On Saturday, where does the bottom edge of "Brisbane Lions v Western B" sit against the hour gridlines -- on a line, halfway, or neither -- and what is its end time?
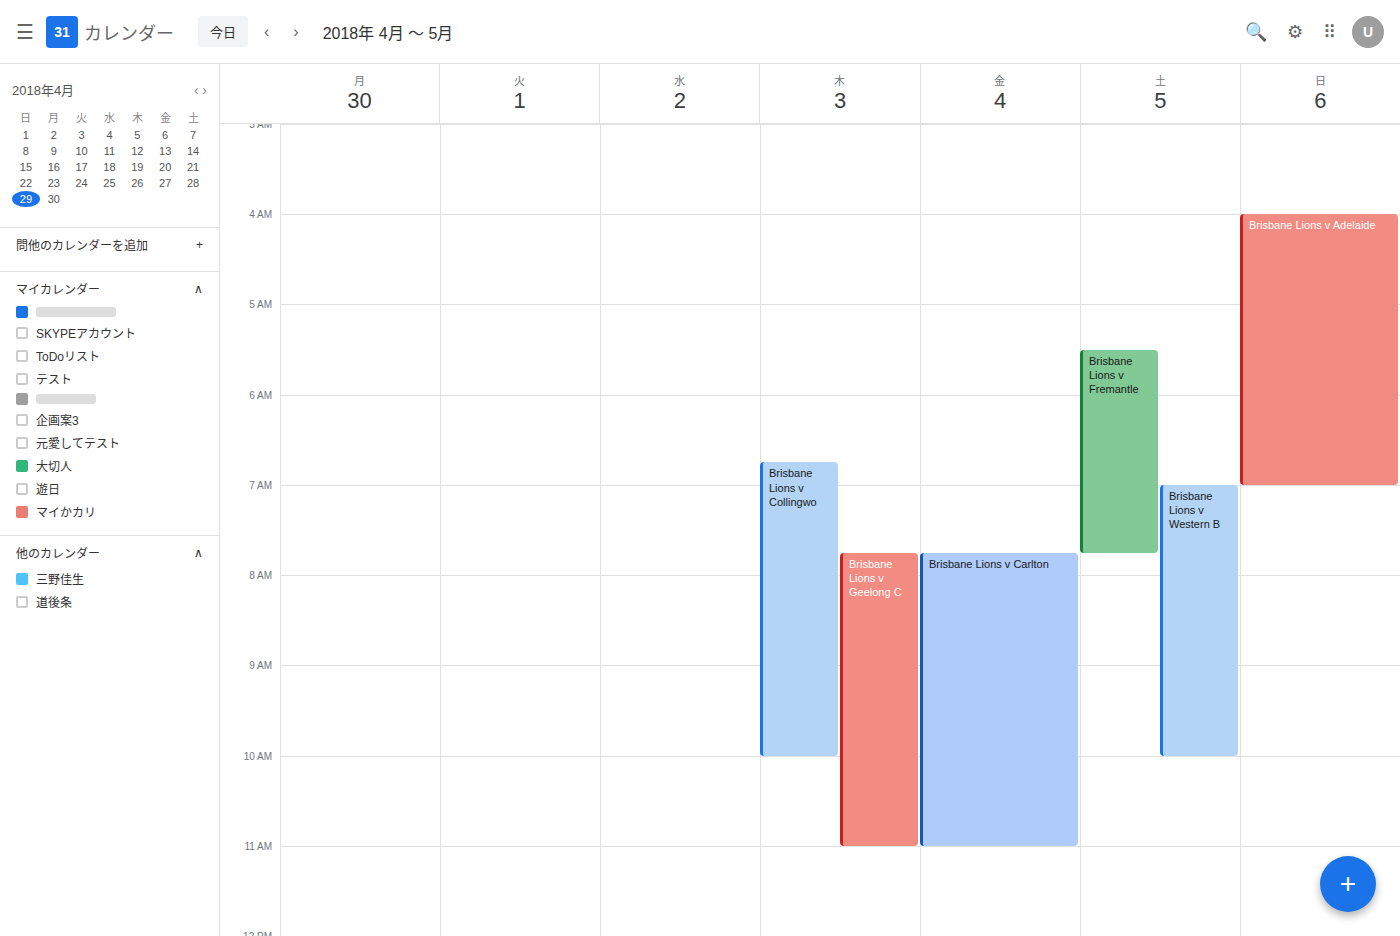
10:00 AM -- exactly on the 10 AM line.